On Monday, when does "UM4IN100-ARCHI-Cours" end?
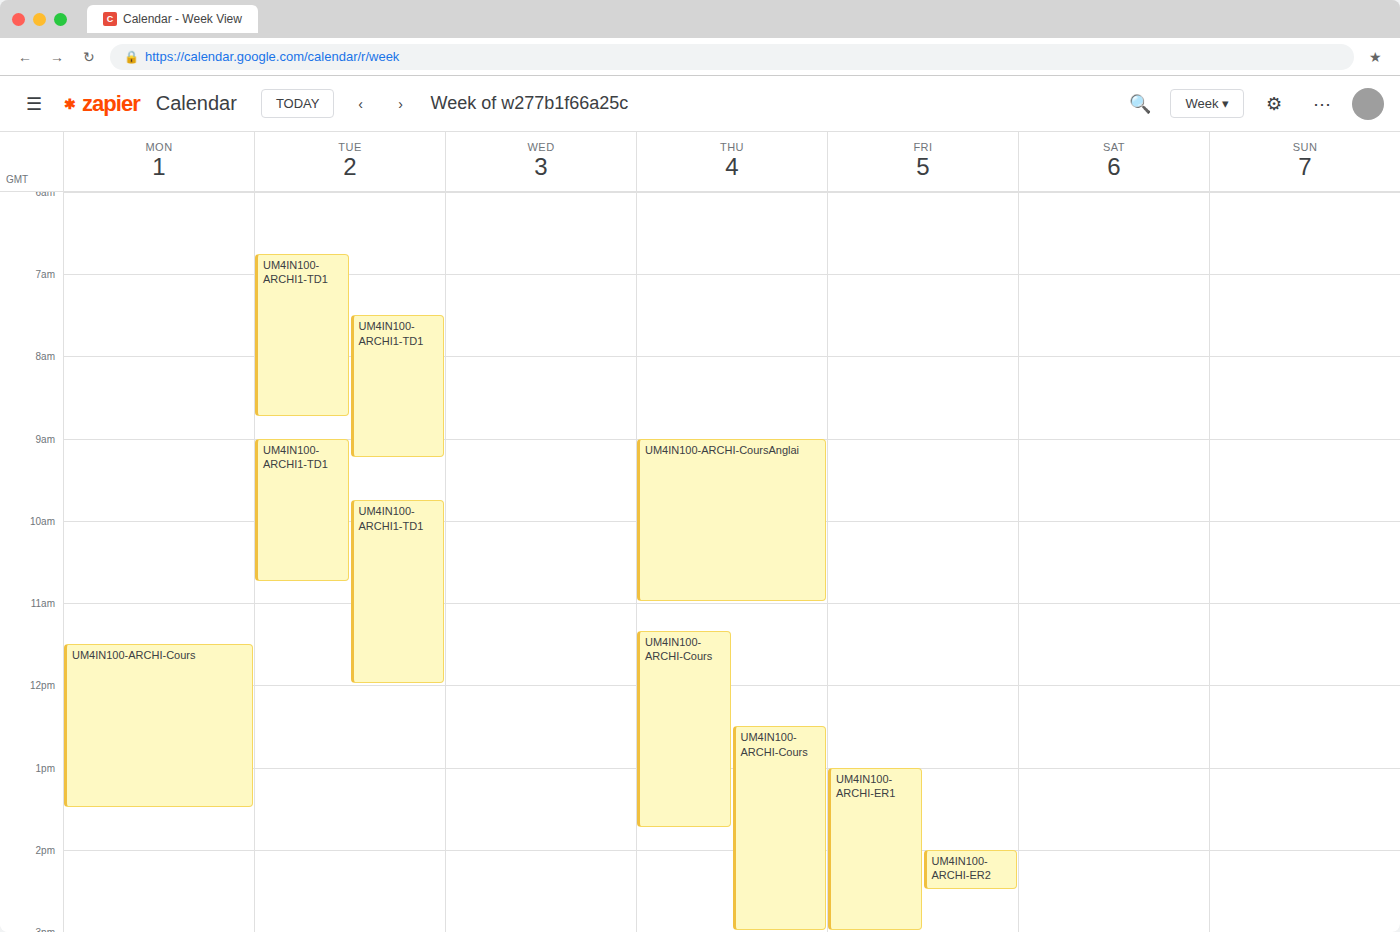
13:30